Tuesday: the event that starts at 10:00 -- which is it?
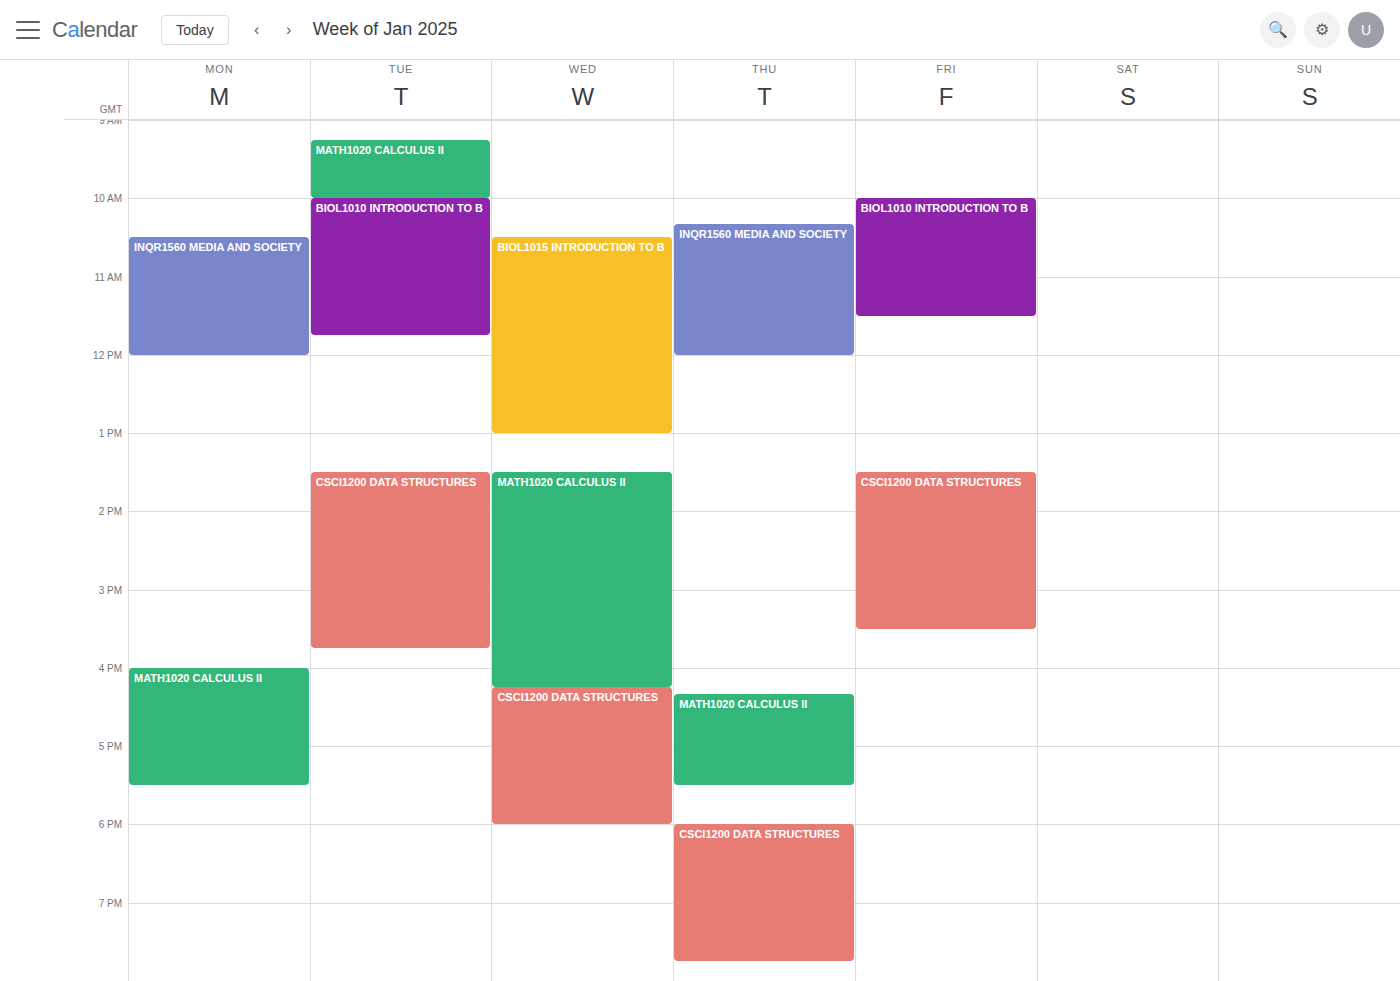
"BIOL1010 INTRODUCTION TO B"